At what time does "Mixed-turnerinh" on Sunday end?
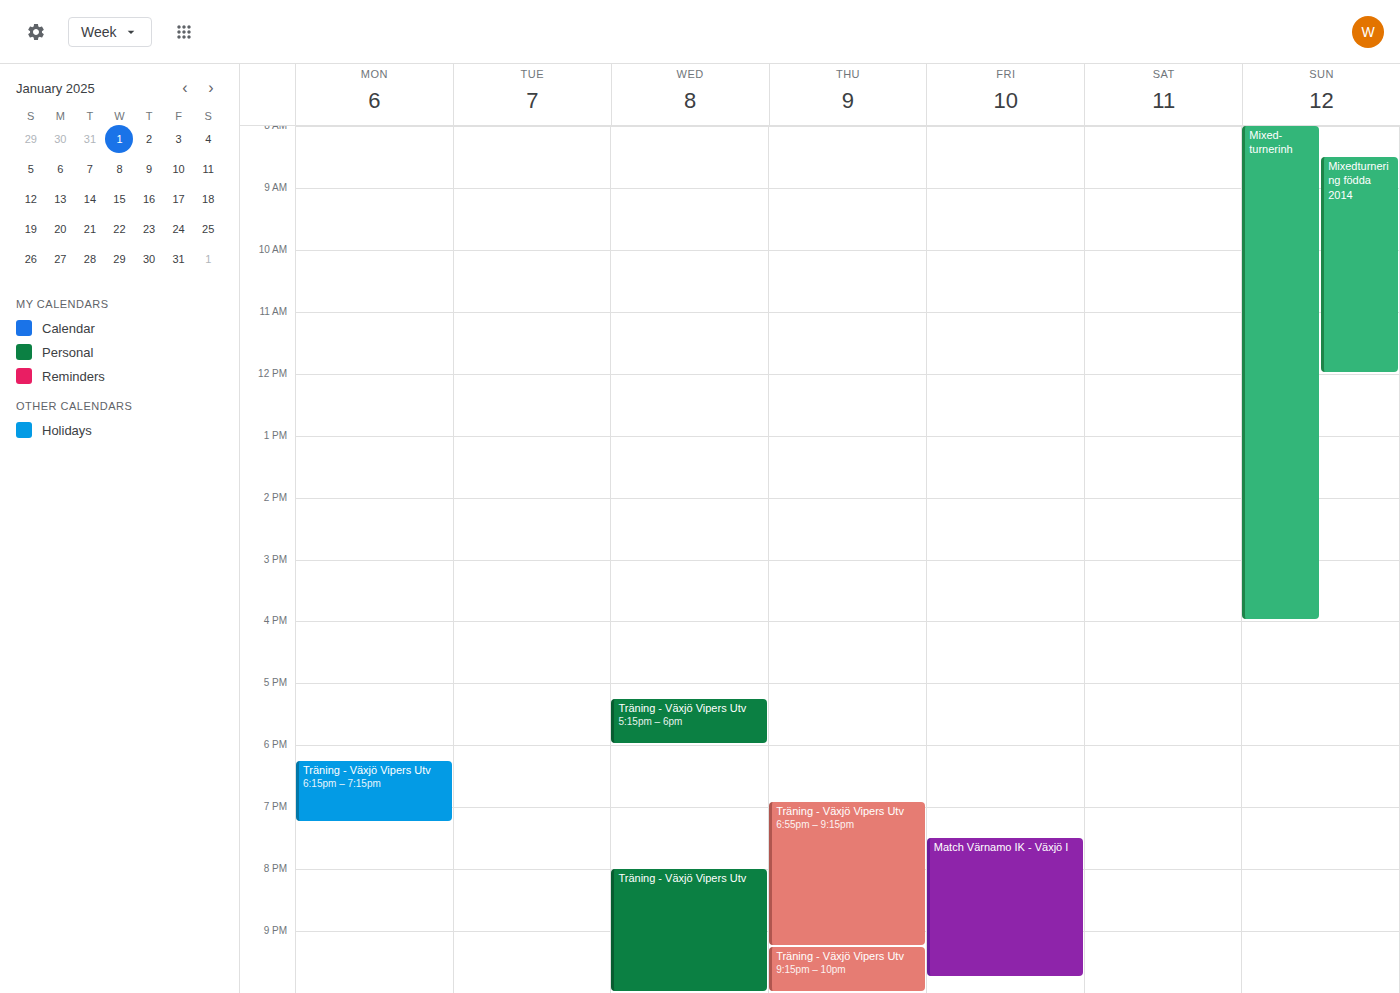
4:00 PM